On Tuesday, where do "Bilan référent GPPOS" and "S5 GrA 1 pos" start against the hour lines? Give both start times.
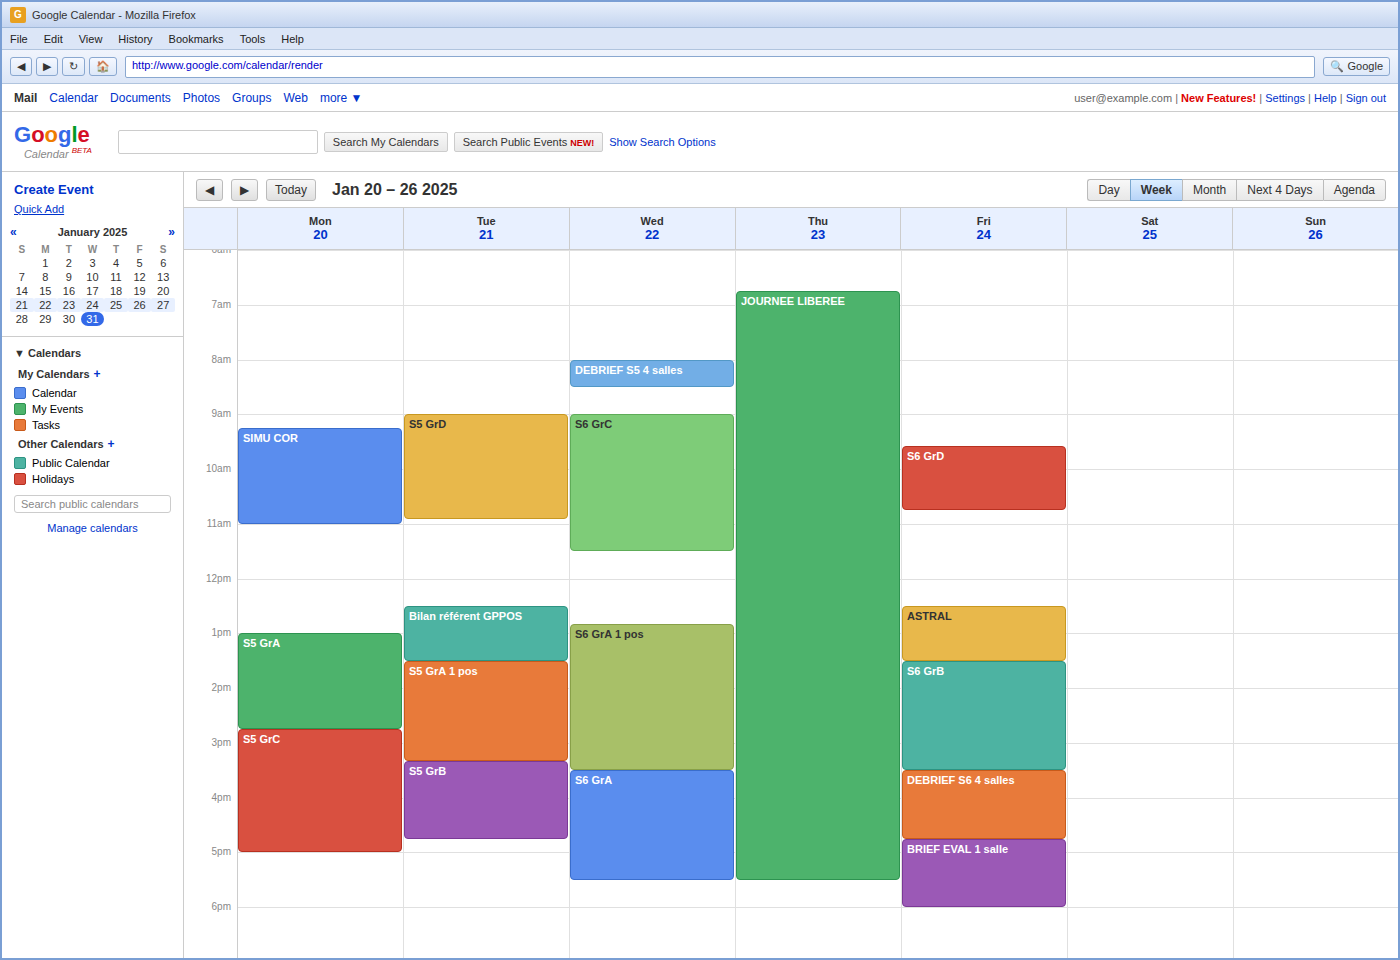
"Bilan référent GPPOS": 12:30 PM, halfway between the 12 PM and 1 PM lines. "S5 GrA 1 pos": 1:30 PM, halfway between the 1 PM and 2 PM lines.